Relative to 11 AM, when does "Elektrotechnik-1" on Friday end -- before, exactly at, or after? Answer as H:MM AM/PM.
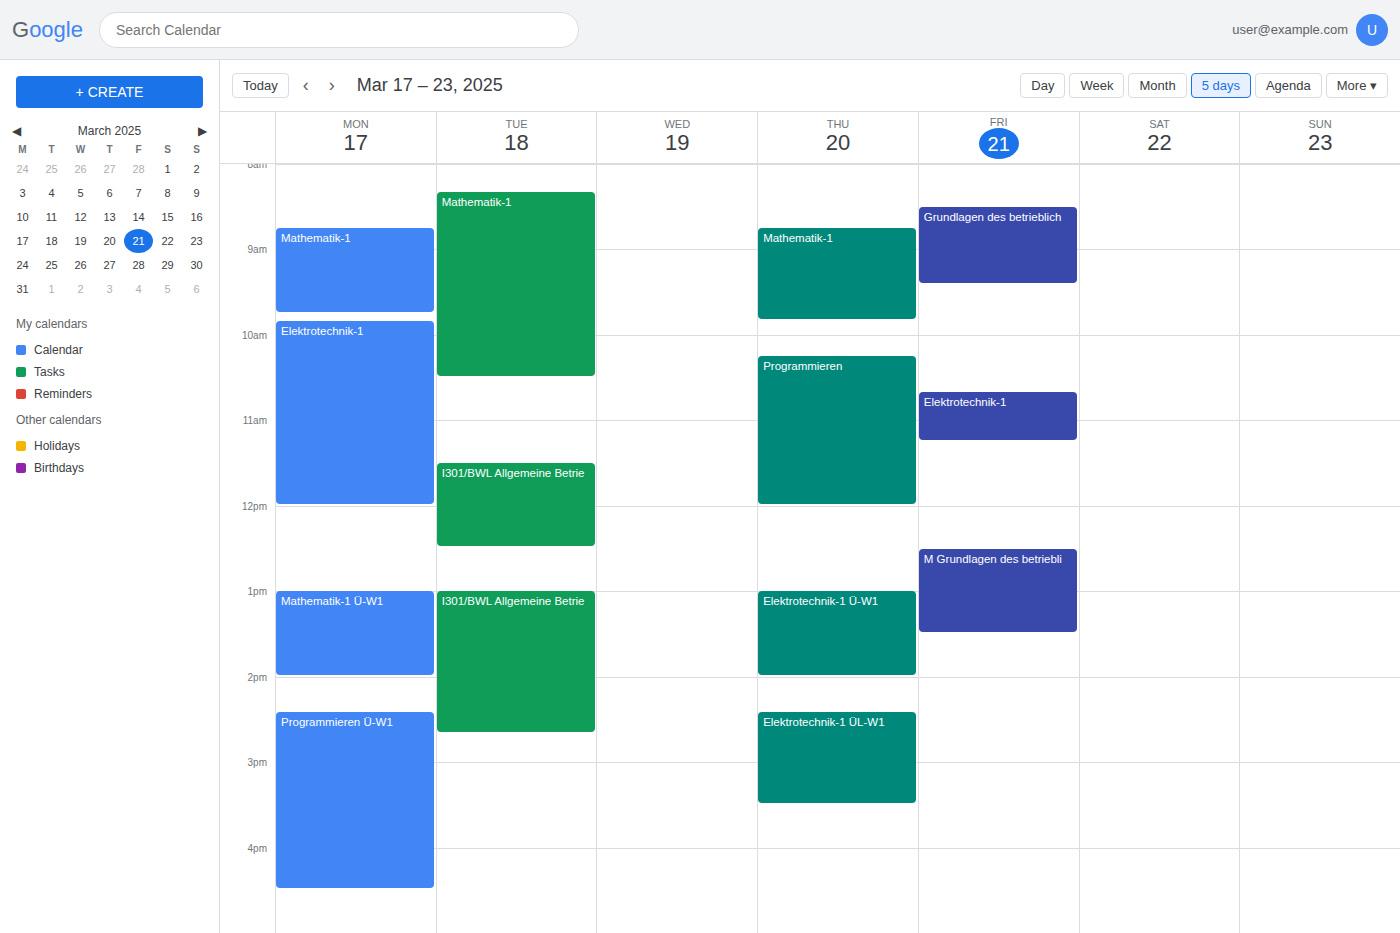
11:15 AM -- after 11 AM, 15 minutes below the 11 AM line.